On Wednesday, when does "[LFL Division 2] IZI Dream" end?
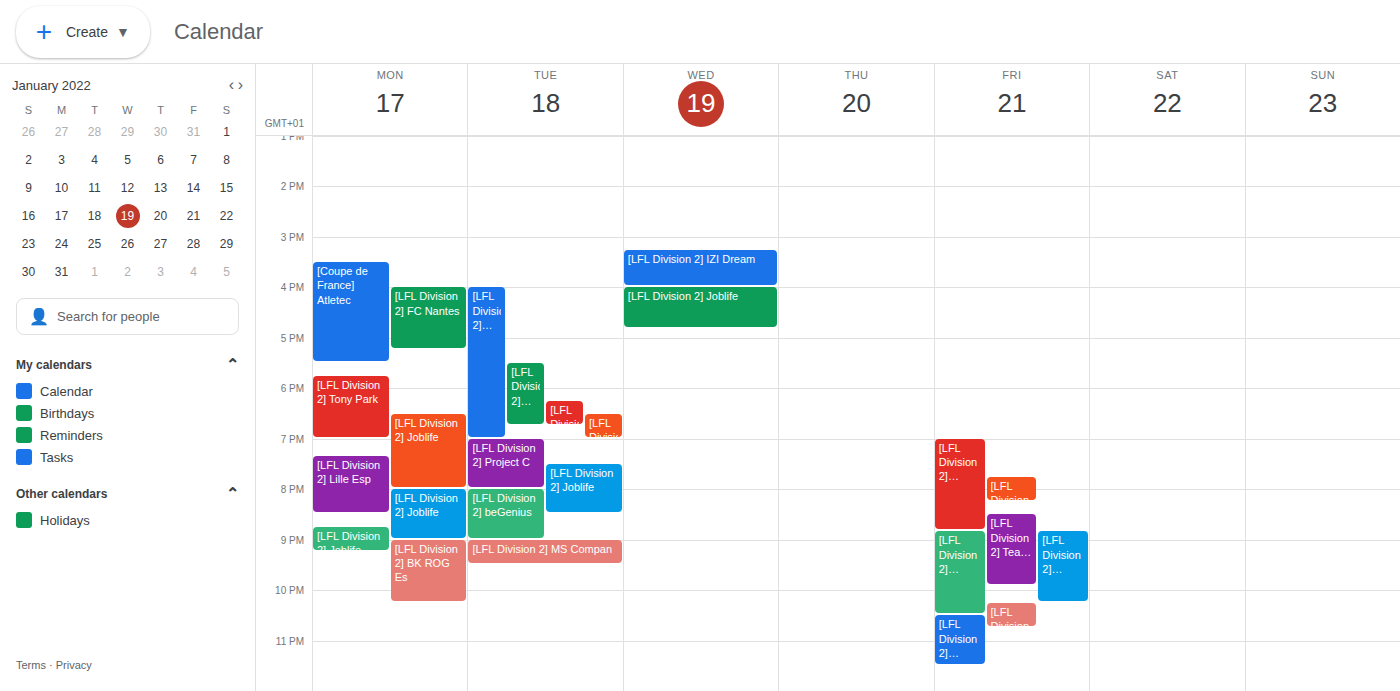
4:00 PM